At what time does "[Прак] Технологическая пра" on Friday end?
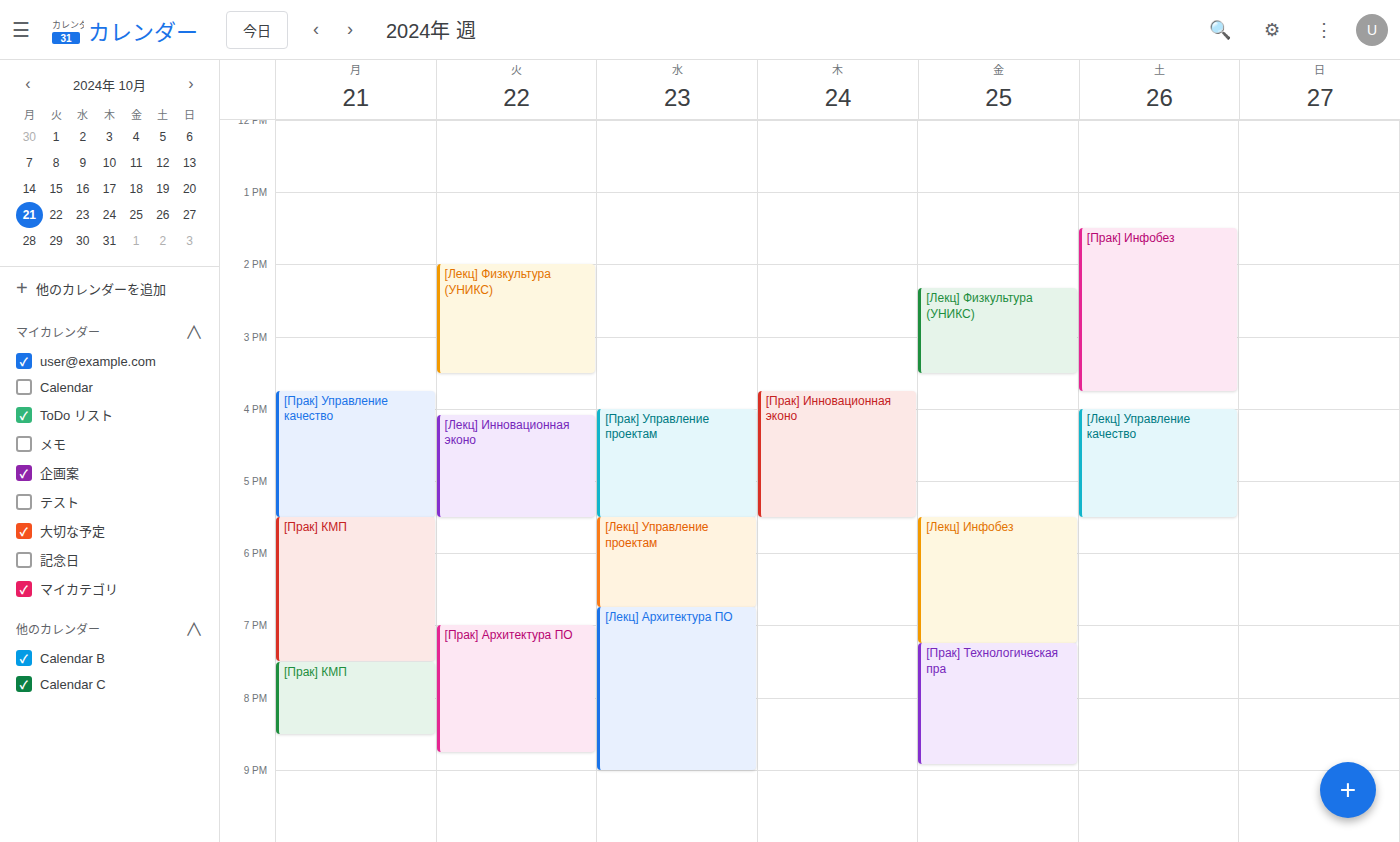
8:55 PM